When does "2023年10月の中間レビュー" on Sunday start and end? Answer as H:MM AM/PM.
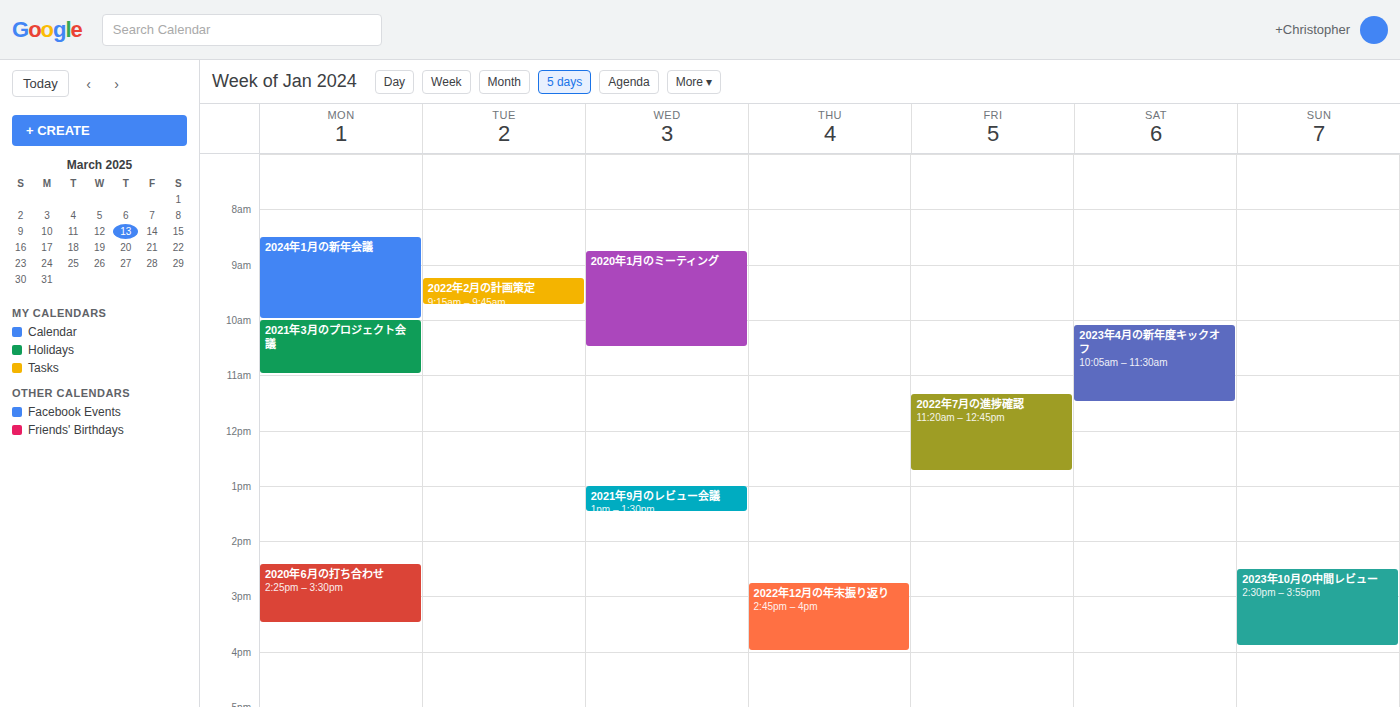
2:30 PM to 3:55 PM